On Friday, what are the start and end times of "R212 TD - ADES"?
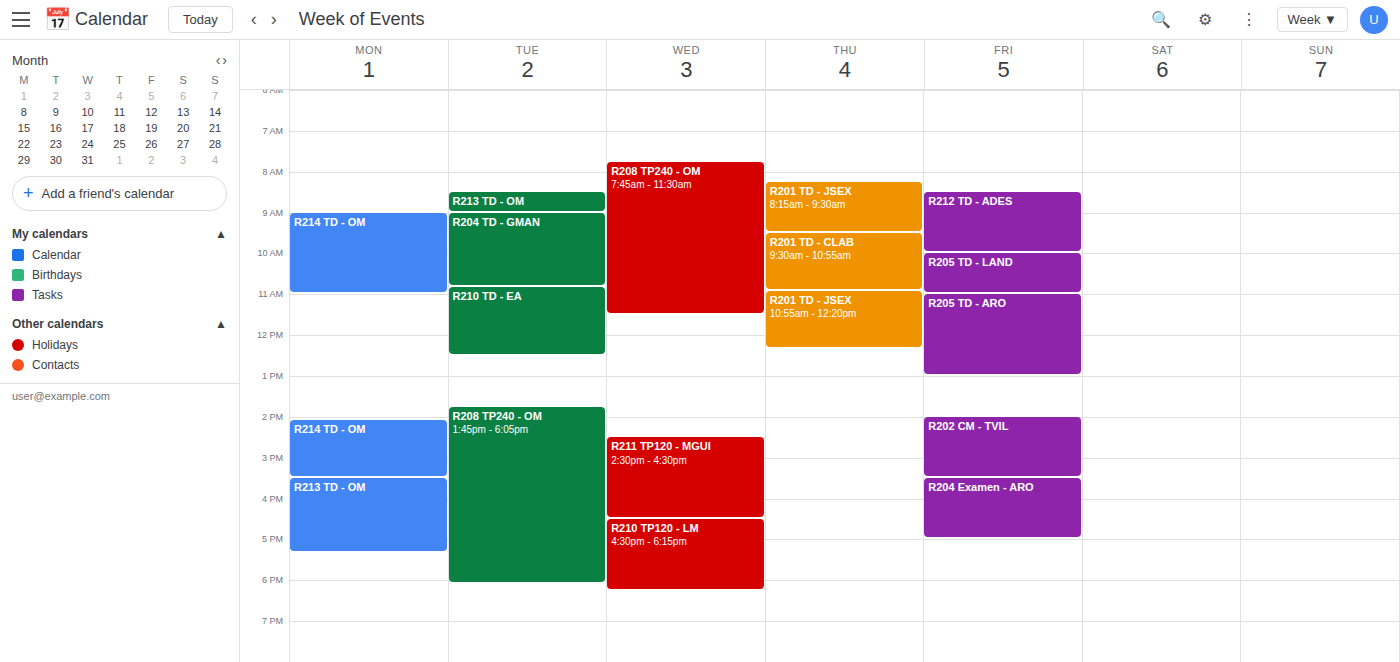
8:30 AM to 10:00 AM